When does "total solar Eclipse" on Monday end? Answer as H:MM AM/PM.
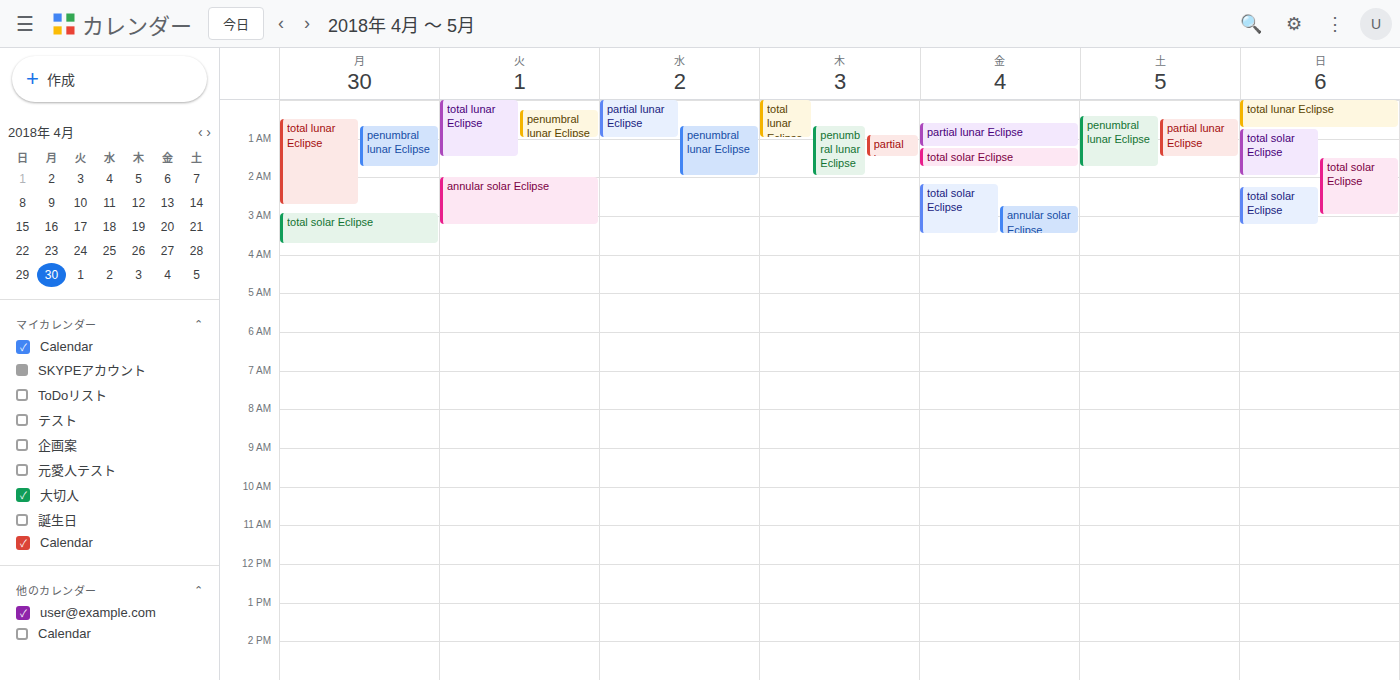
3:45 AM